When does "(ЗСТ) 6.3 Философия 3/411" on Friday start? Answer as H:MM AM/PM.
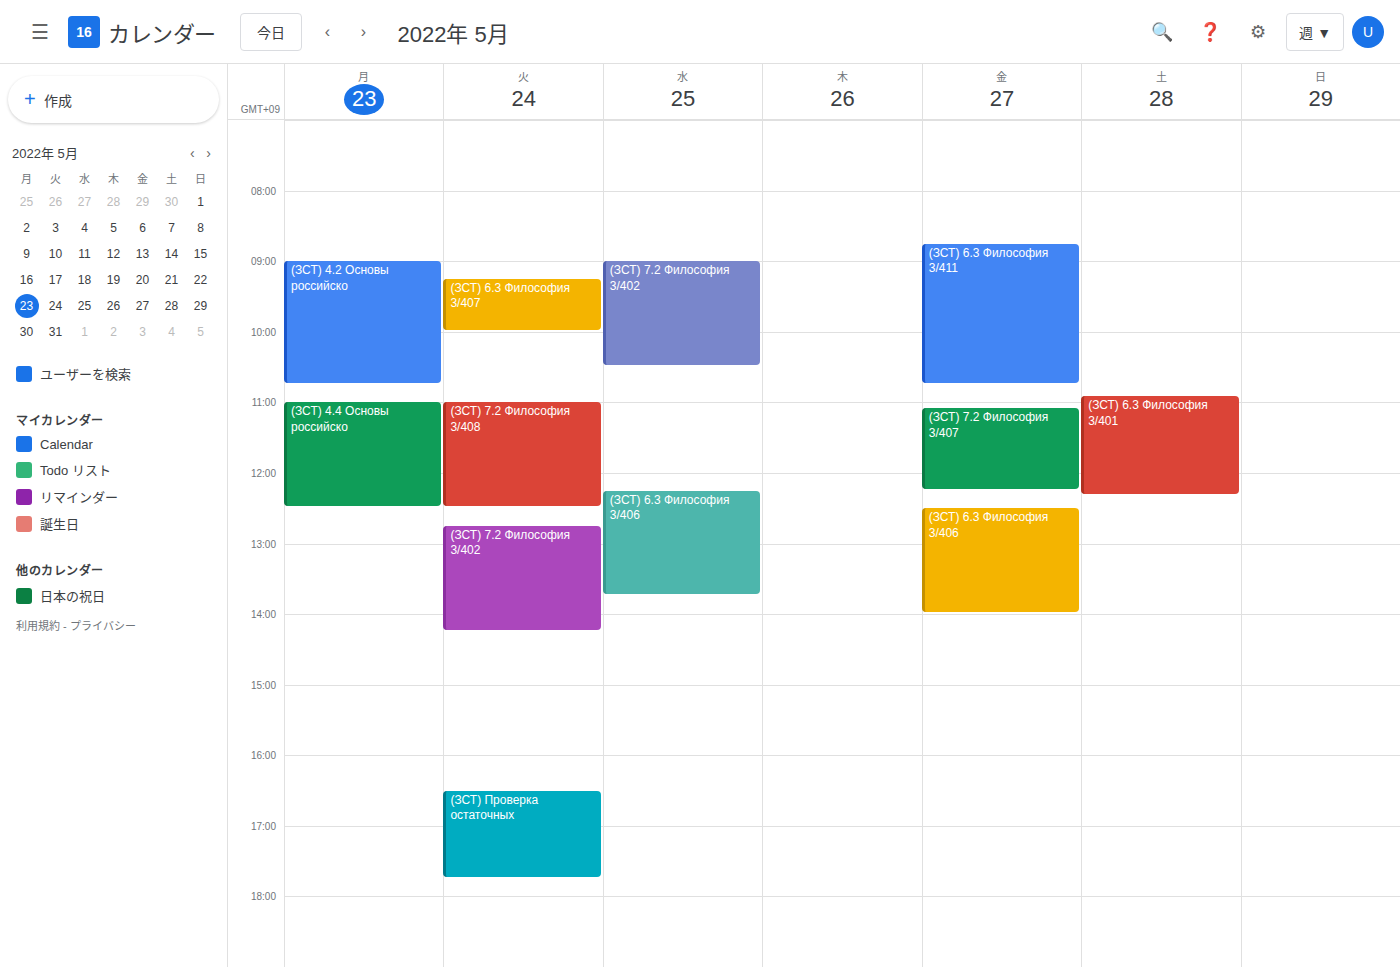
8:45 AM